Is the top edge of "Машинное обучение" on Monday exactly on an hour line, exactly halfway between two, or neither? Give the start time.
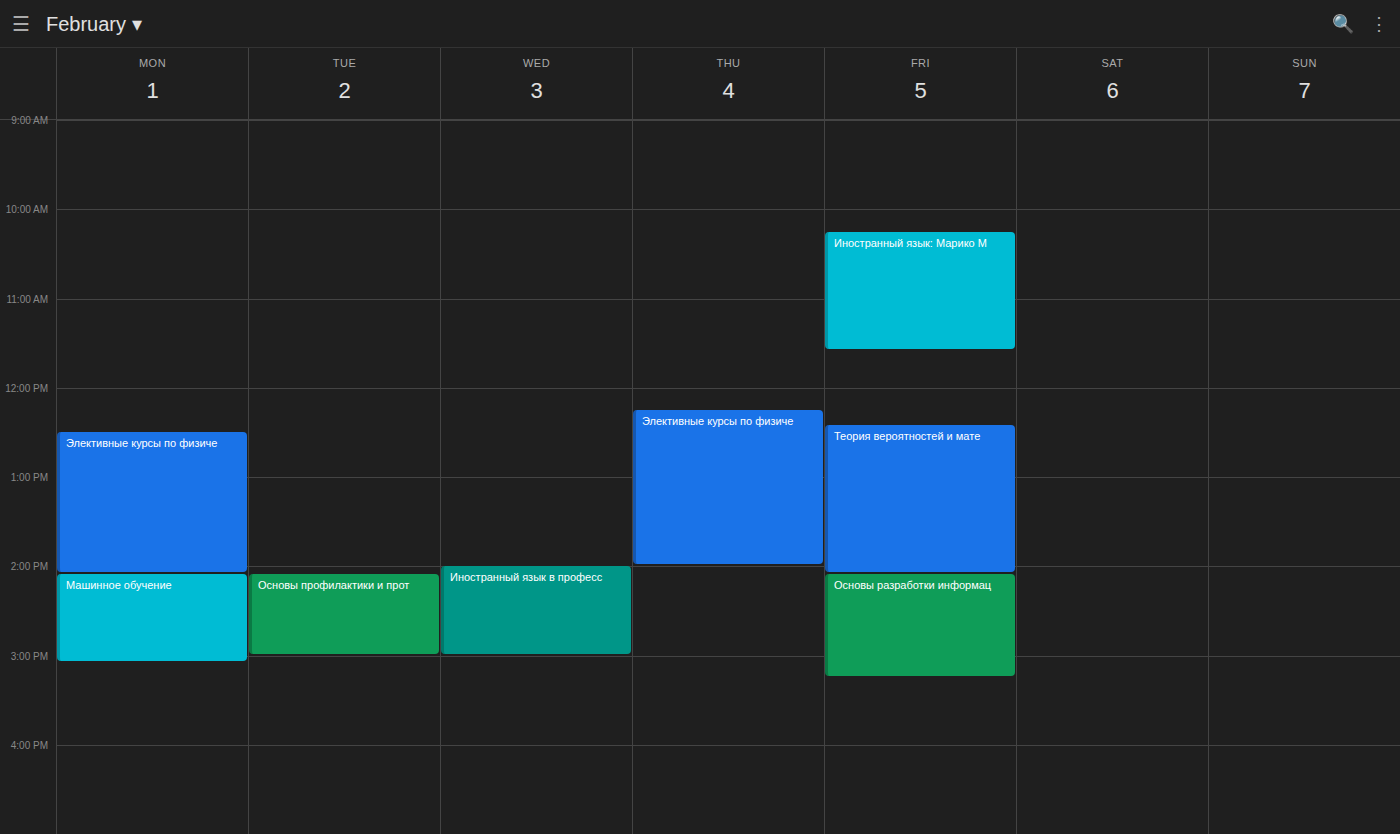
2:05 PM -- neither: 5 minutes below the 2 PM line and 55 minutes above the 3 PM line.